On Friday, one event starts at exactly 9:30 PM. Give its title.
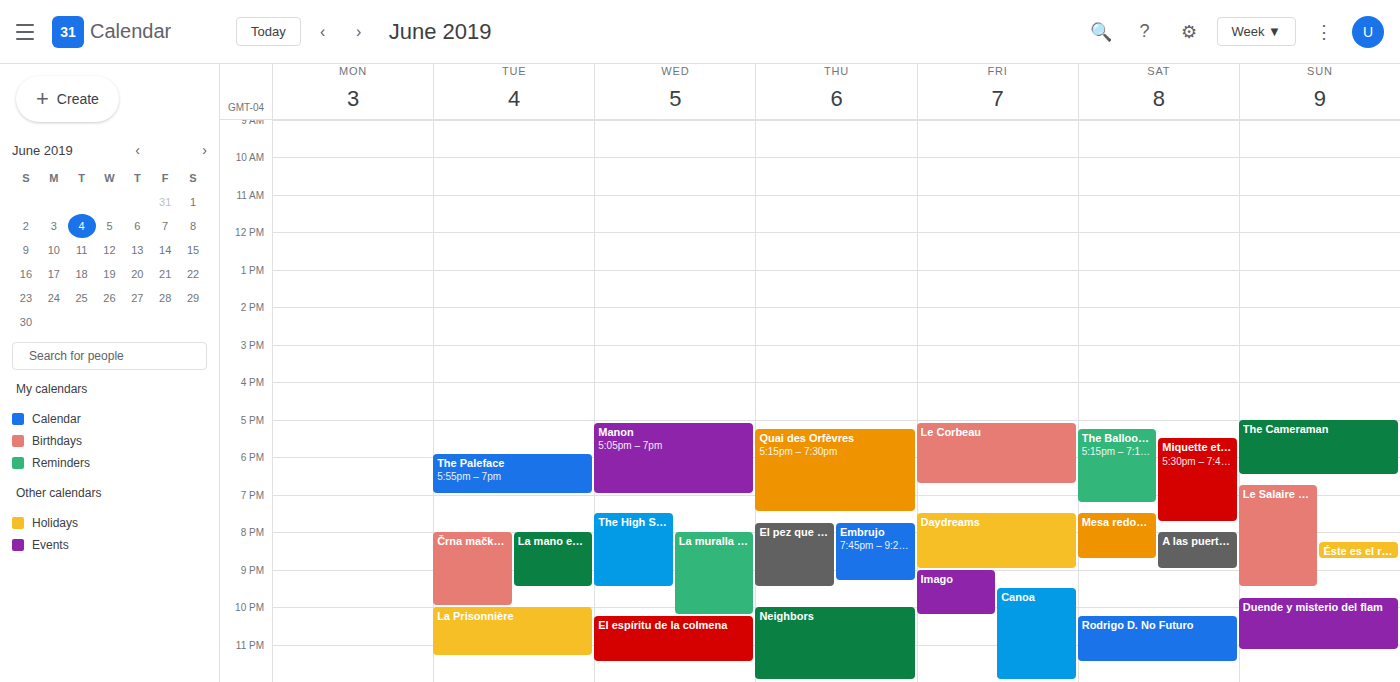
"Canoa"